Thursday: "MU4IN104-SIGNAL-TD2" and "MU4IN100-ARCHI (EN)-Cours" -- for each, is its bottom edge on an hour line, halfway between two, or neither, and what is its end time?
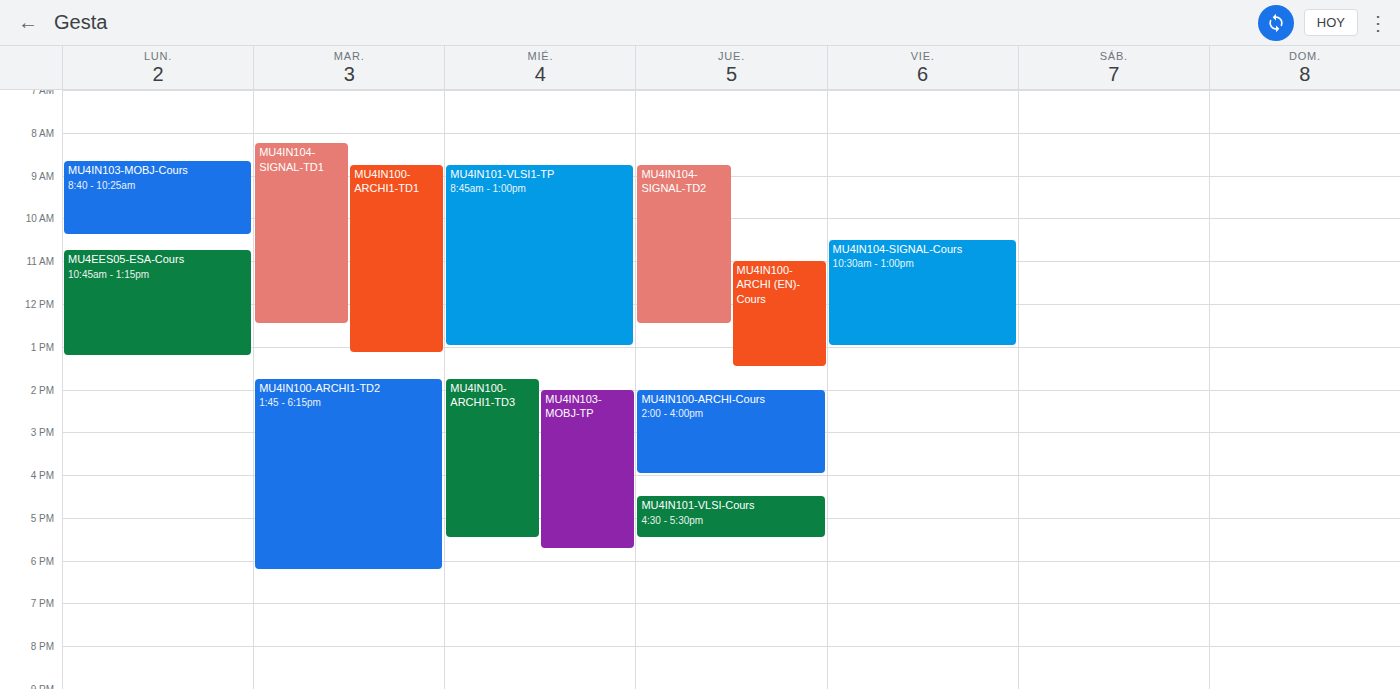
"MU4IN104-SIGNAL-TD2": 12:30 PM, halfway between the 12 PM and 1 PM lines. "MU4IN100-ARCHI (EN)-Cours": 1:30 PM, halfway between the 1 PM and 2 PM lines.